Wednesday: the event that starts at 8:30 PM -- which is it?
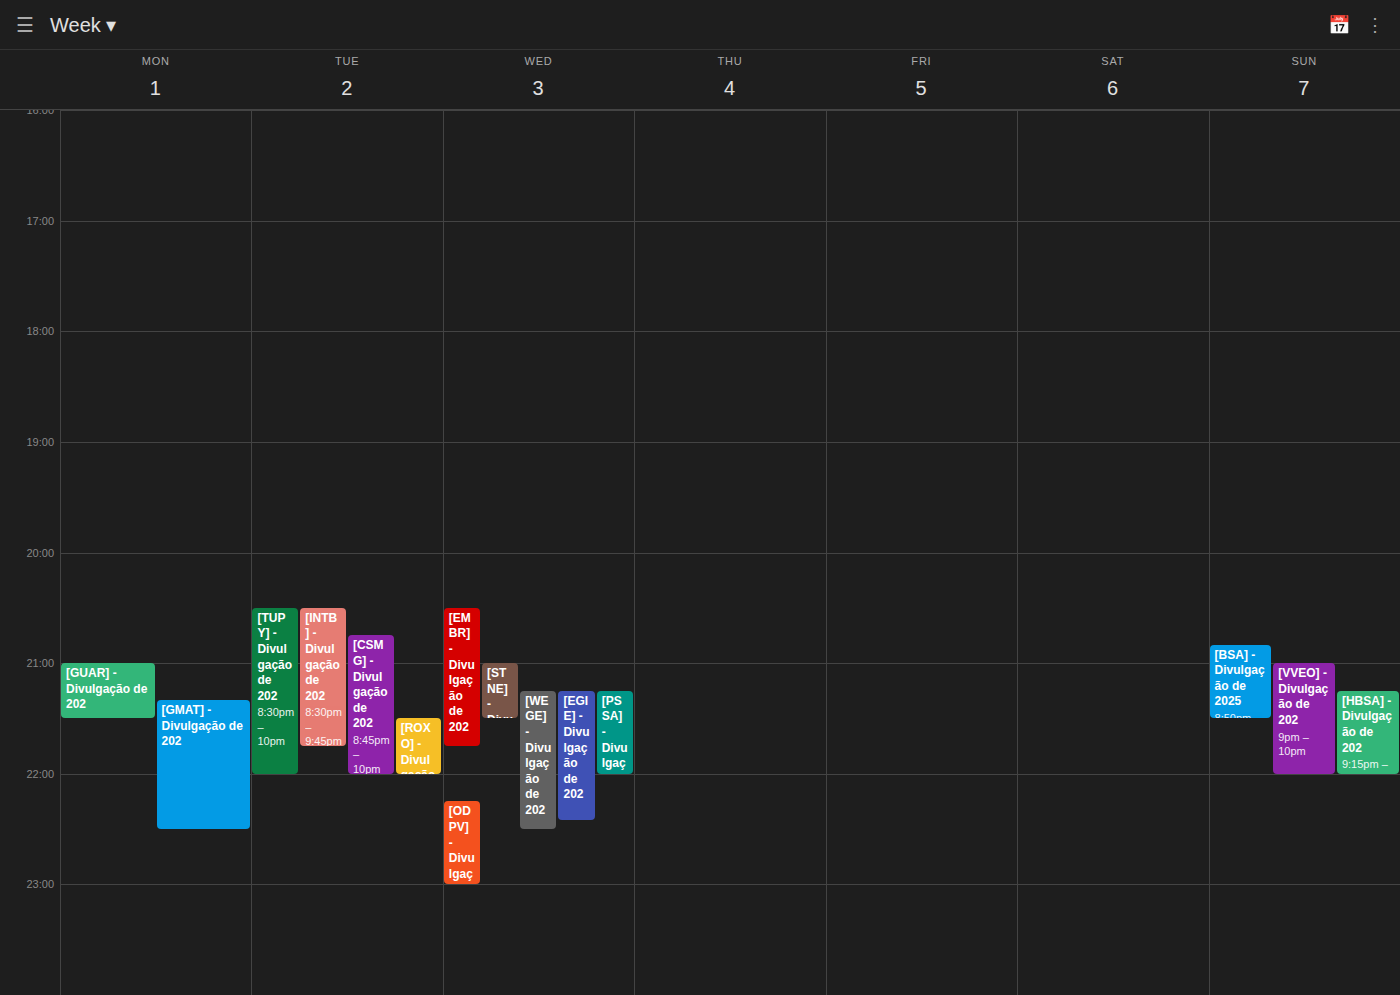
"[EMBR] - Divulgação de 202"